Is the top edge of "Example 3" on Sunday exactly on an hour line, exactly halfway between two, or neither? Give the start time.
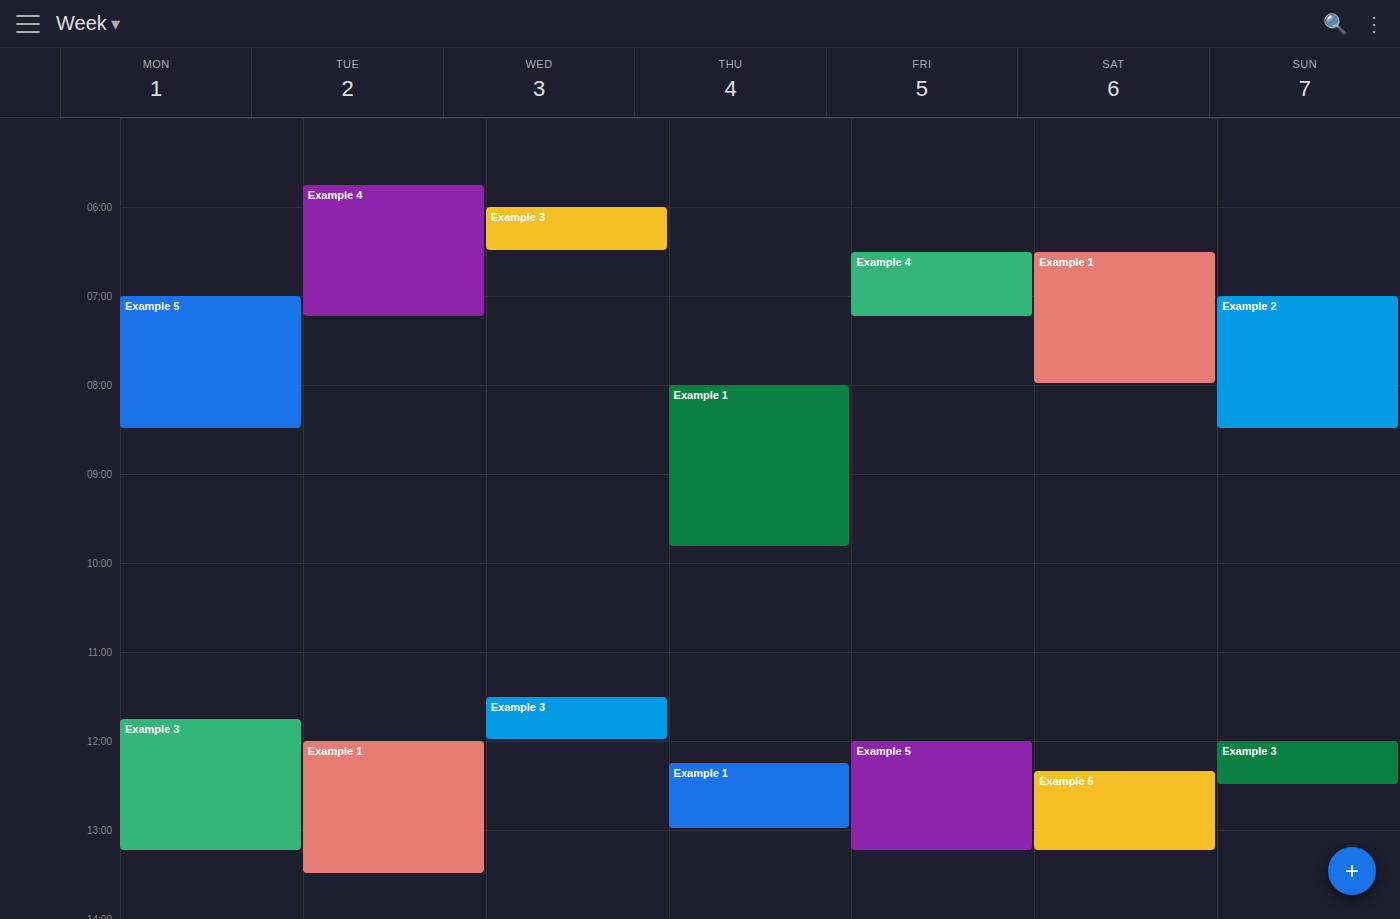
12:00 PM -- exactly on the 12 PM line.